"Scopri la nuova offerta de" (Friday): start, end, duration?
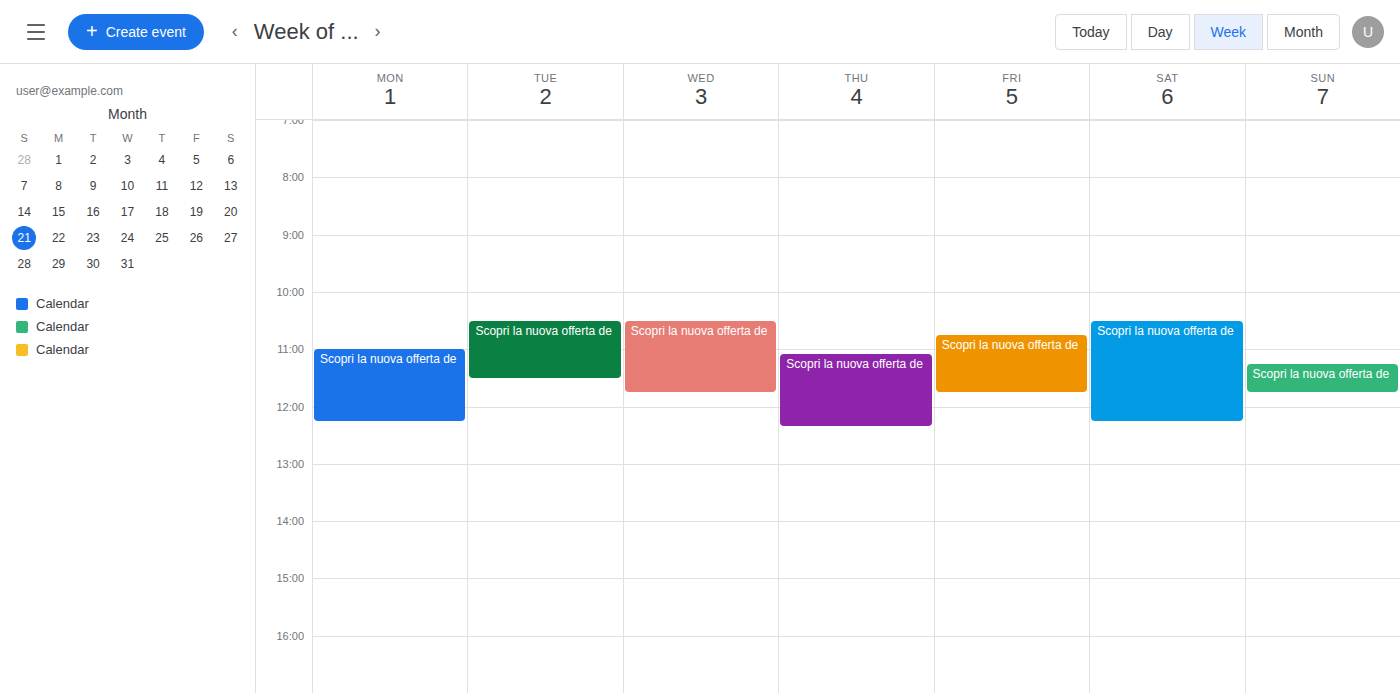
10:45 AM to 11:45 AM, 1 hour